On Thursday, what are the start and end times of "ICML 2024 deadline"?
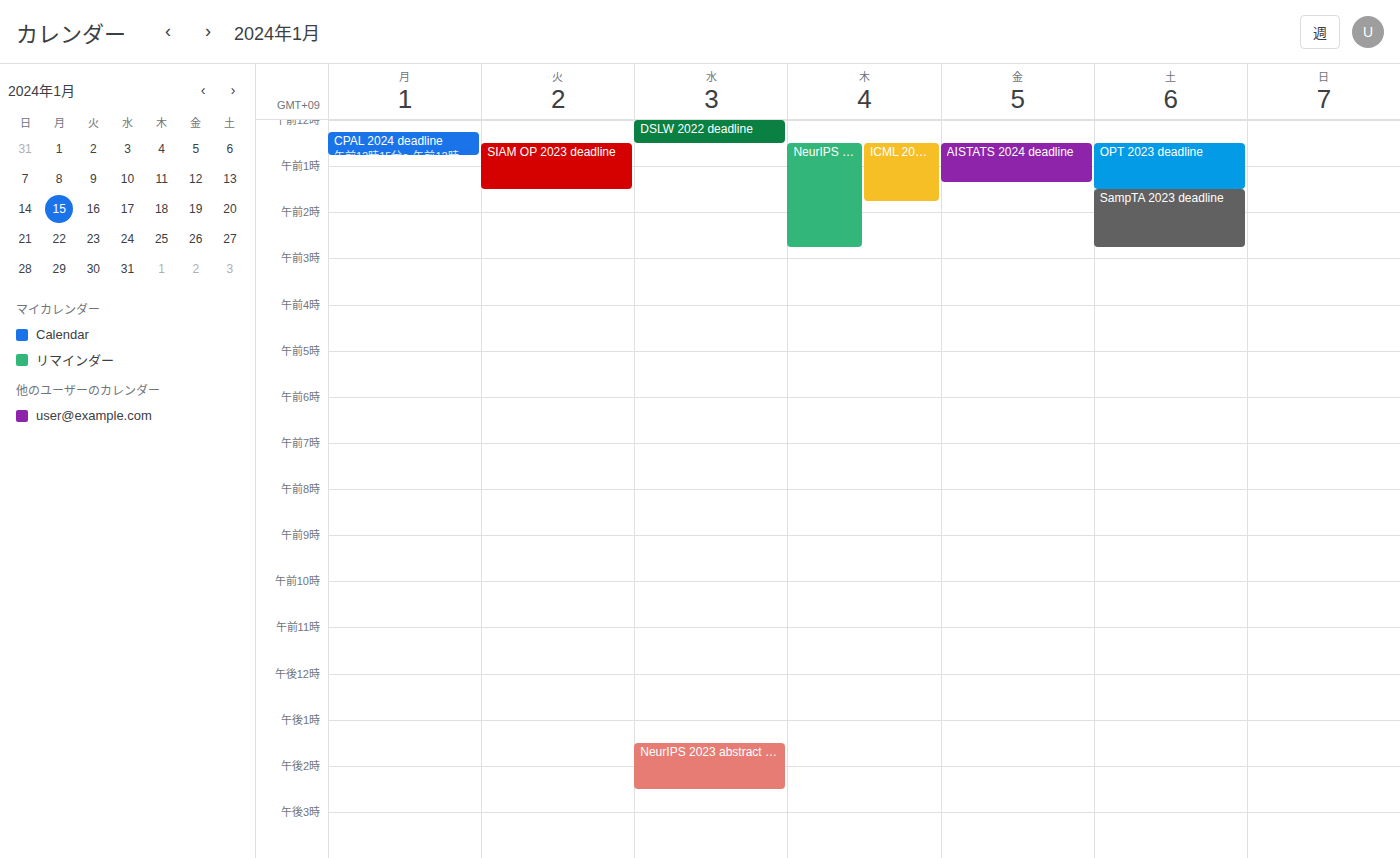
12:30 AM to 1:45 AM